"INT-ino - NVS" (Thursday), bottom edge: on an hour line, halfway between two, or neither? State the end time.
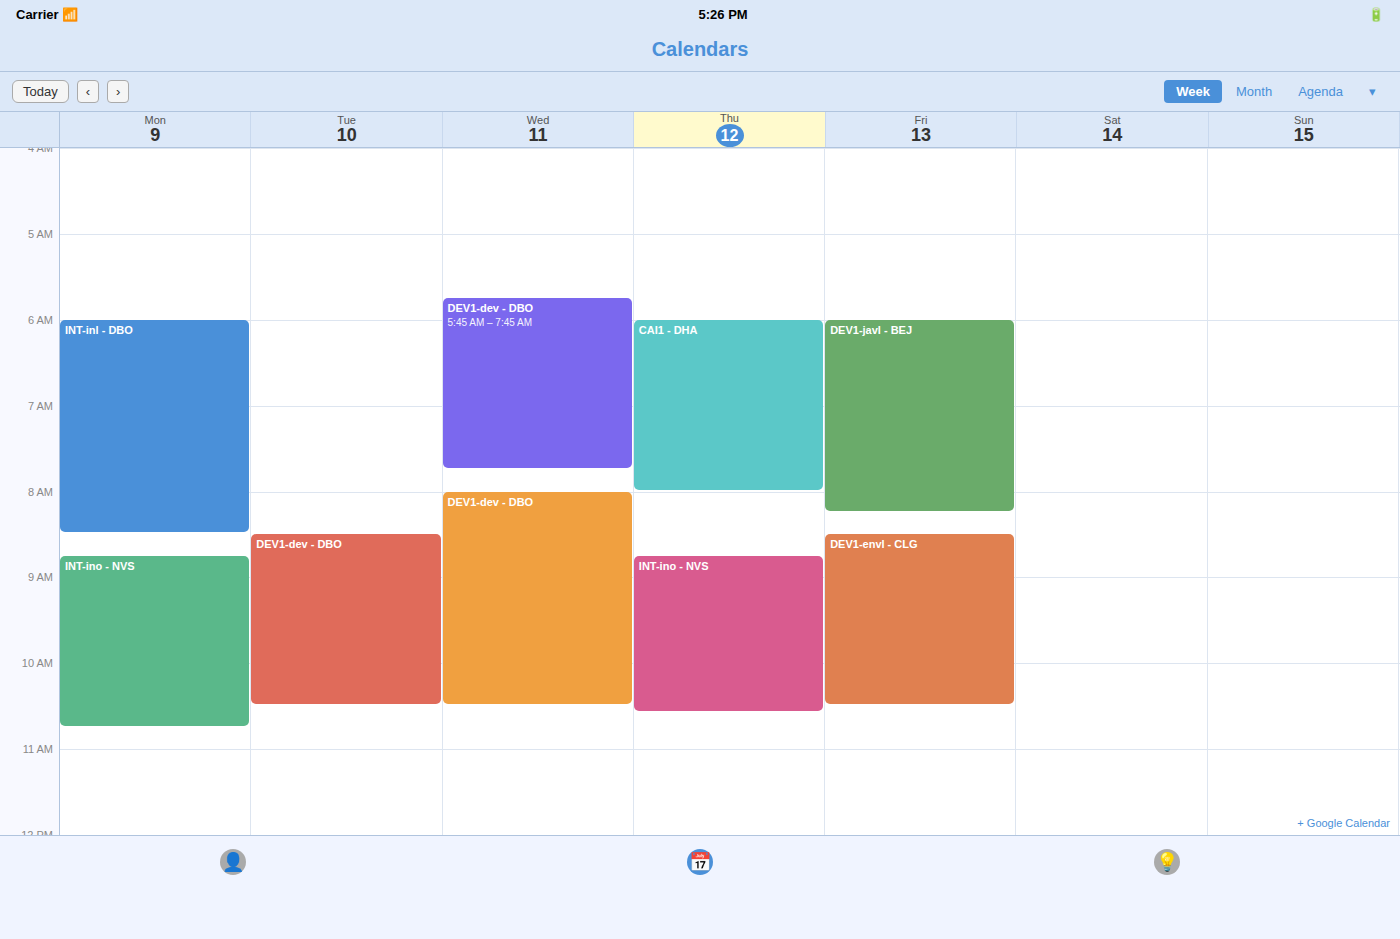
10:35 -- neither: 35 minutes below the 10:00 line and 25 minutes above the 11:00 line.